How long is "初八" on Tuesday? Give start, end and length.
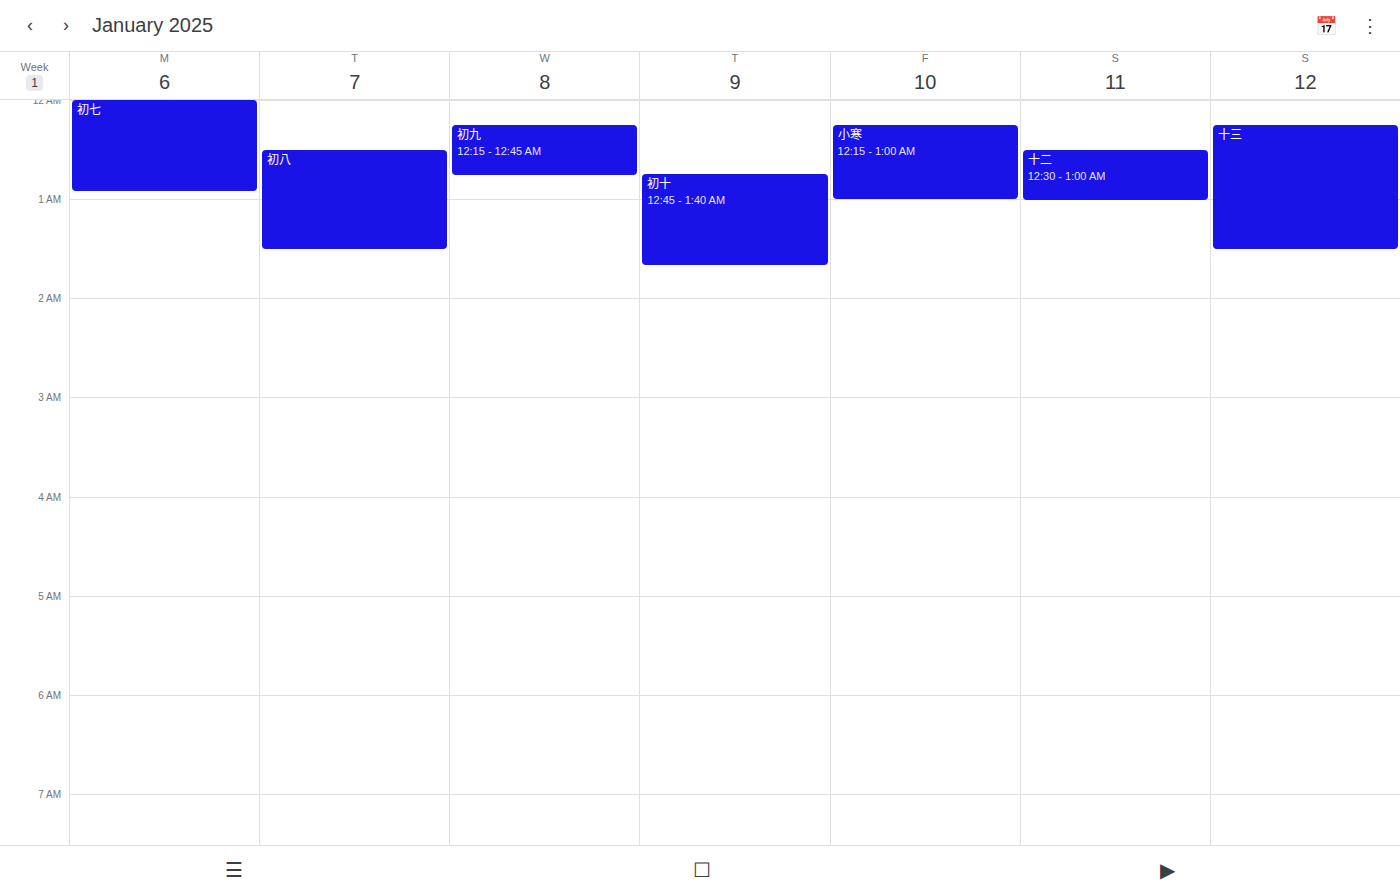
12:30 AM to 1:30 AM, 1 hour